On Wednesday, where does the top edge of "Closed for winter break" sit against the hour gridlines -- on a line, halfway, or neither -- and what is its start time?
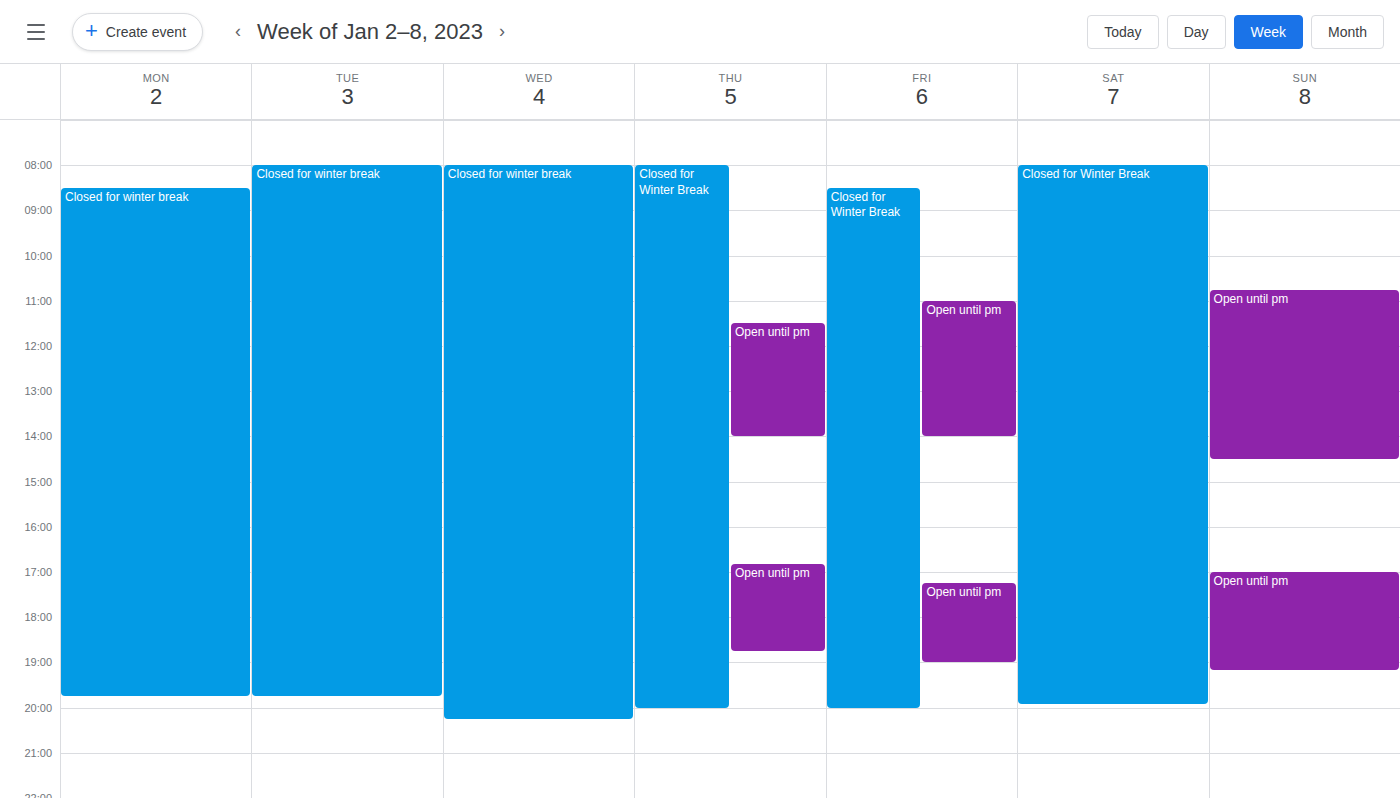
8:00 AM -- exactly on the 8 AM line.